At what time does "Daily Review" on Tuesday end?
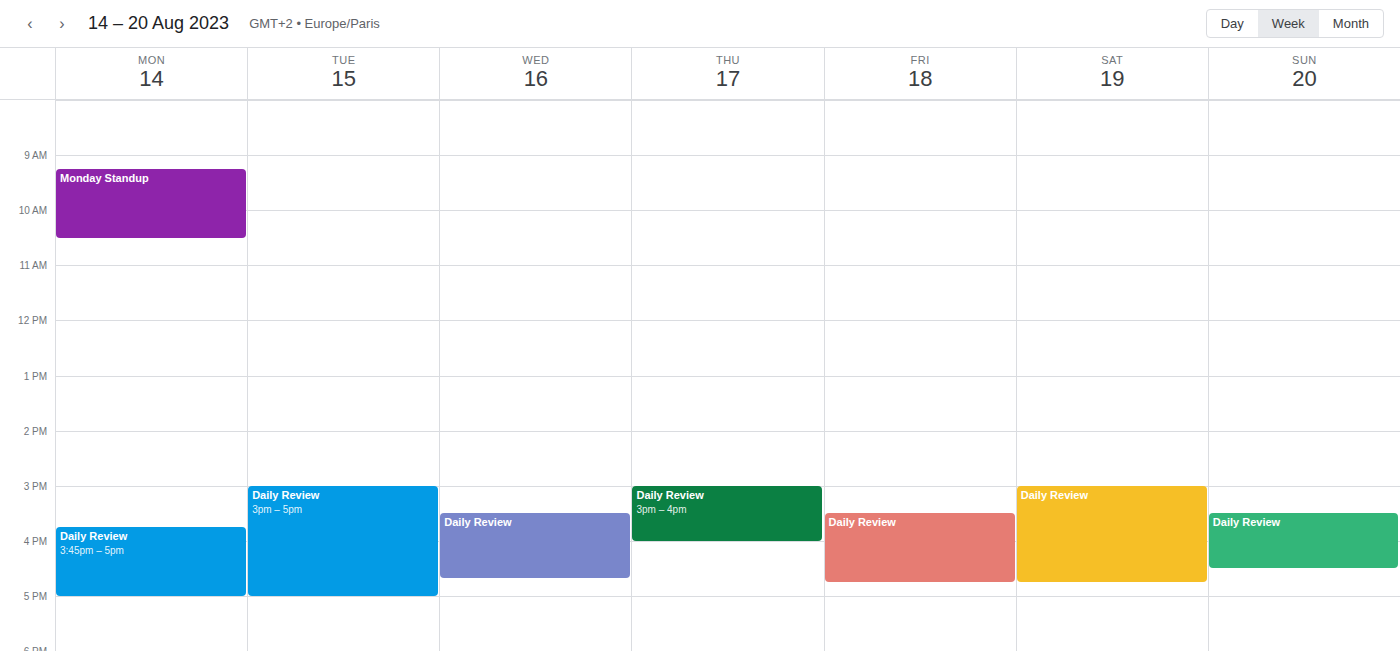
5:00 PM